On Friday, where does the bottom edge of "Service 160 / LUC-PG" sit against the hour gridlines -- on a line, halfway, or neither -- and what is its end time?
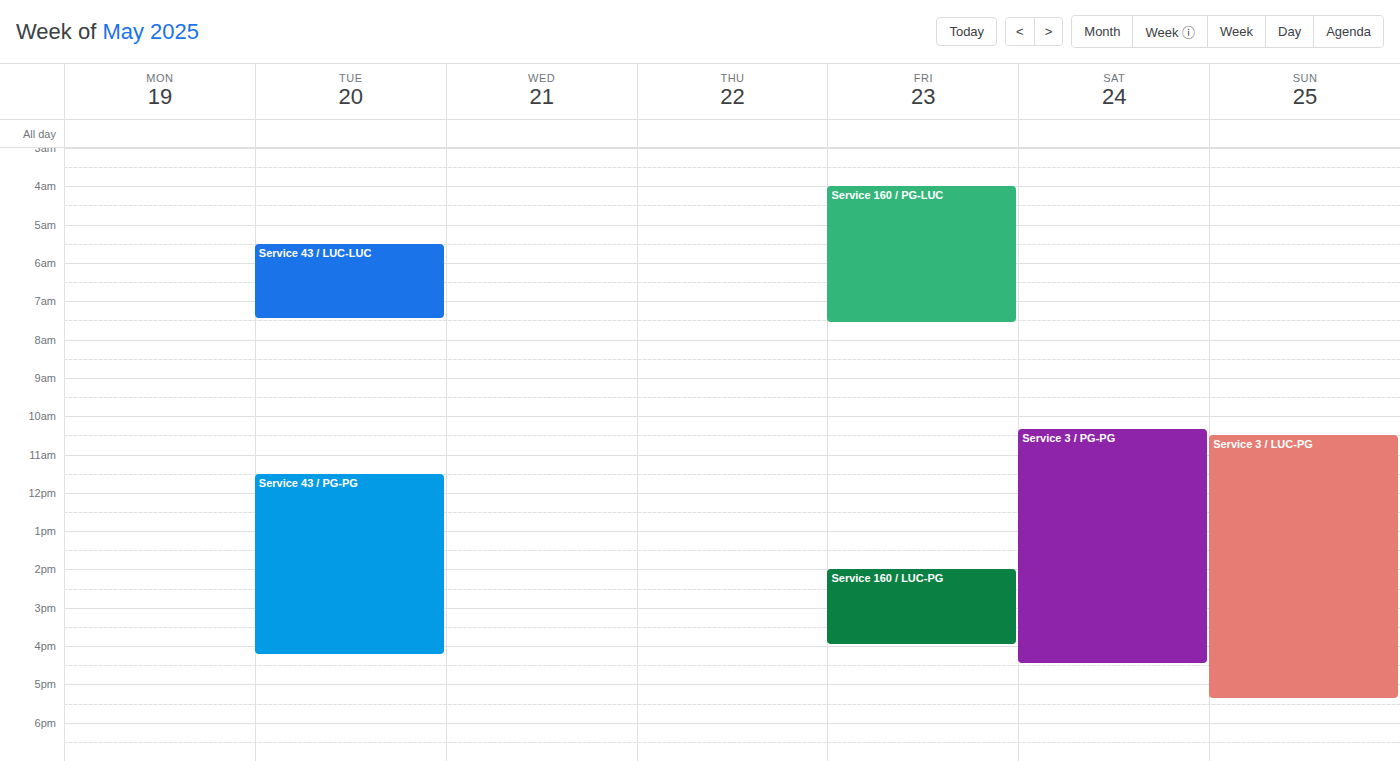
4:00 PM -- exactly on the 4 PM line.